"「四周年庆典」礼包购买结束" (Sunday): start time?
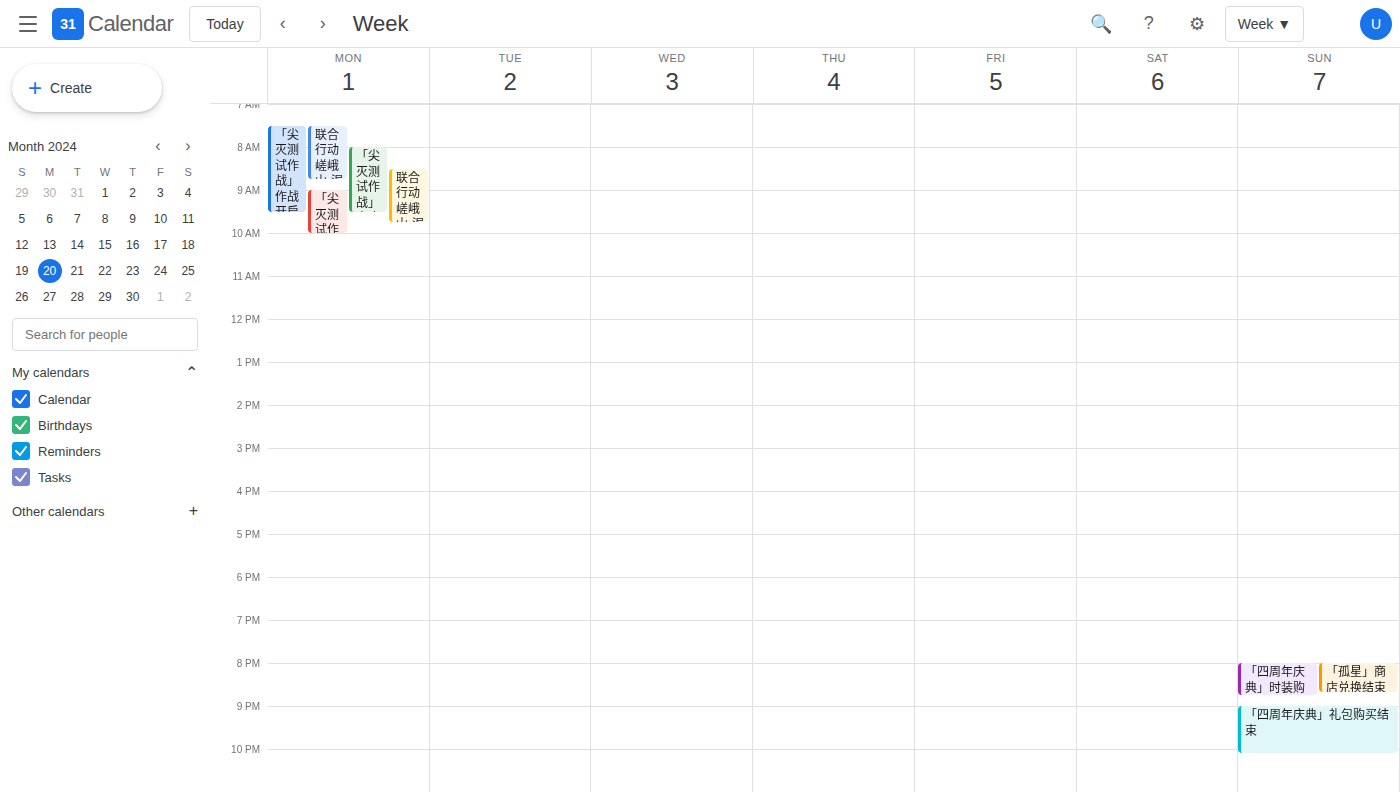
21:00